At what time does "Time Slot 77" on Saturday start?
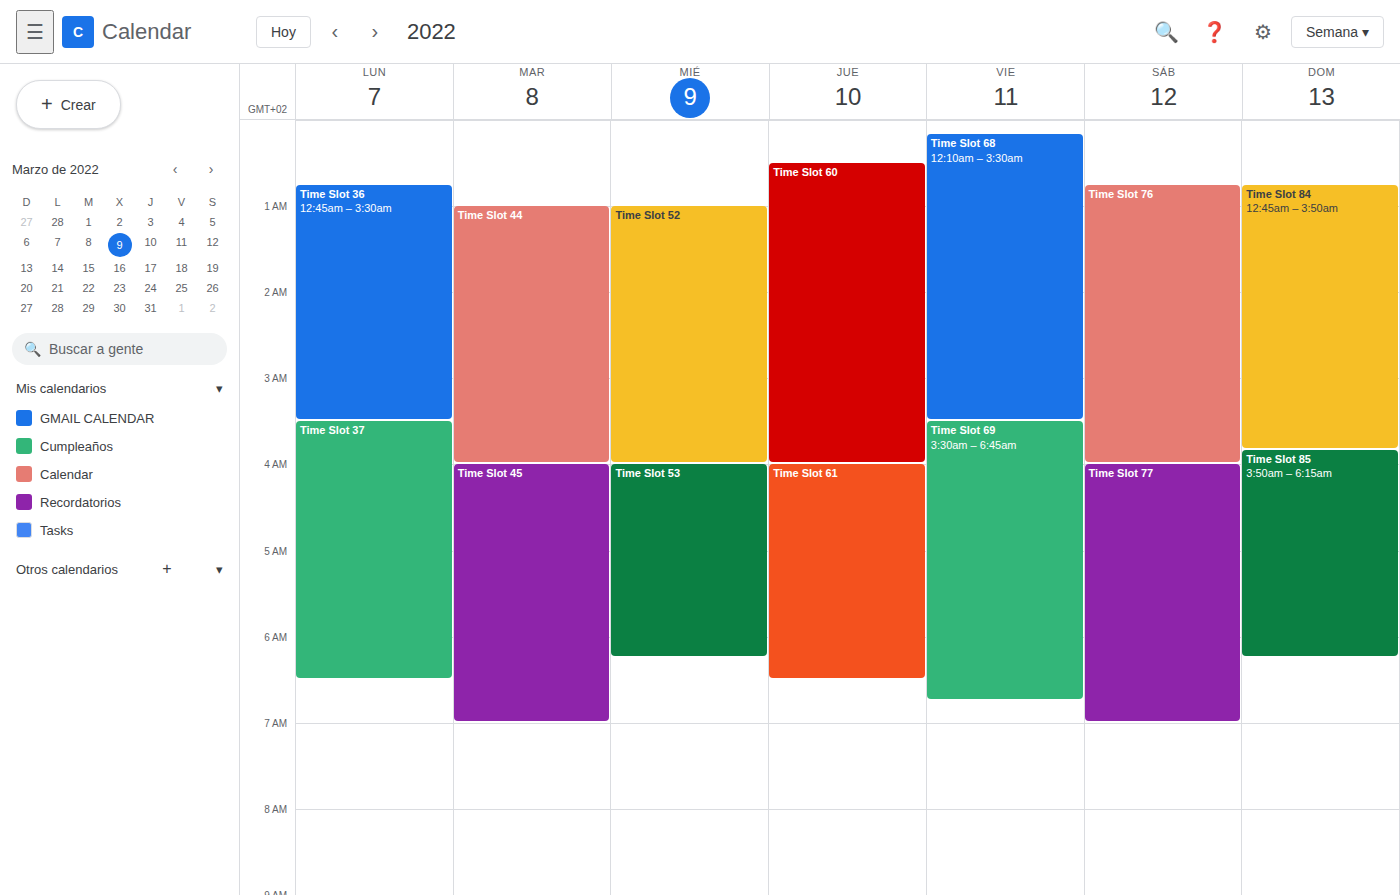
4:00 AM